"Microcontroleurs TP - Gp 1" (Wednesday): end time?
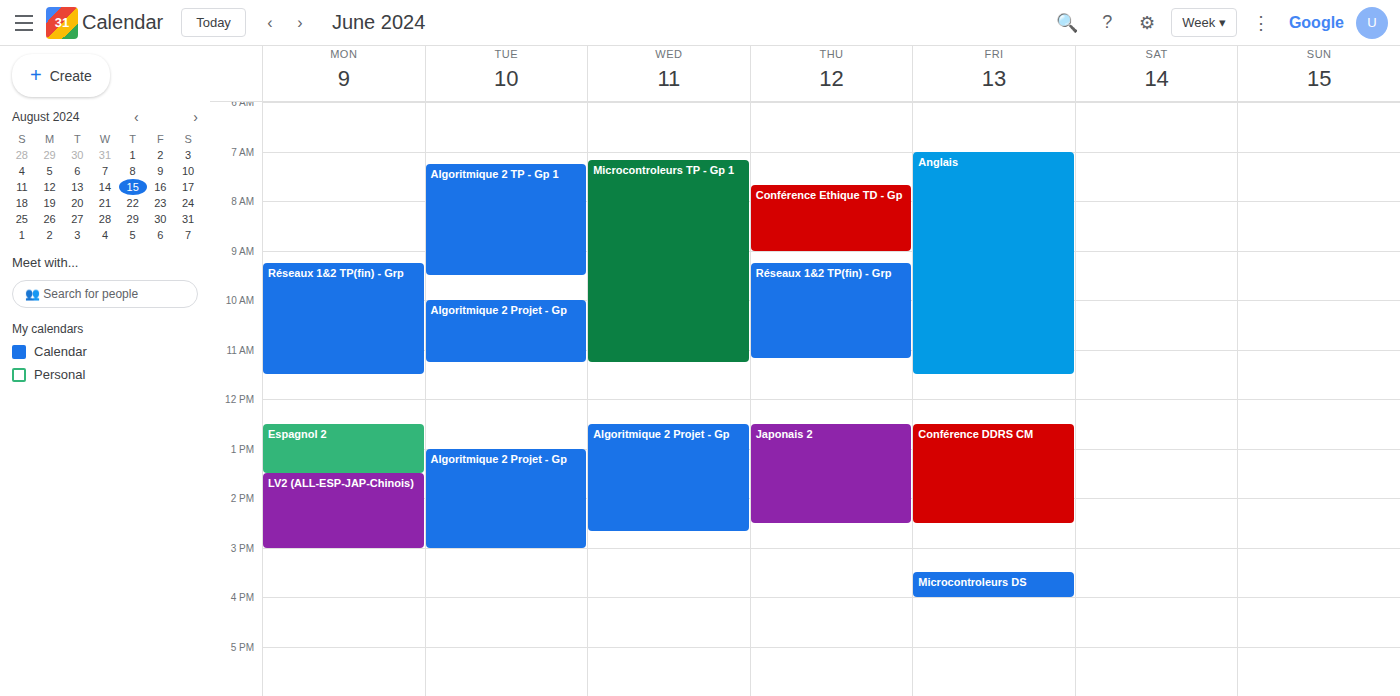
11:15